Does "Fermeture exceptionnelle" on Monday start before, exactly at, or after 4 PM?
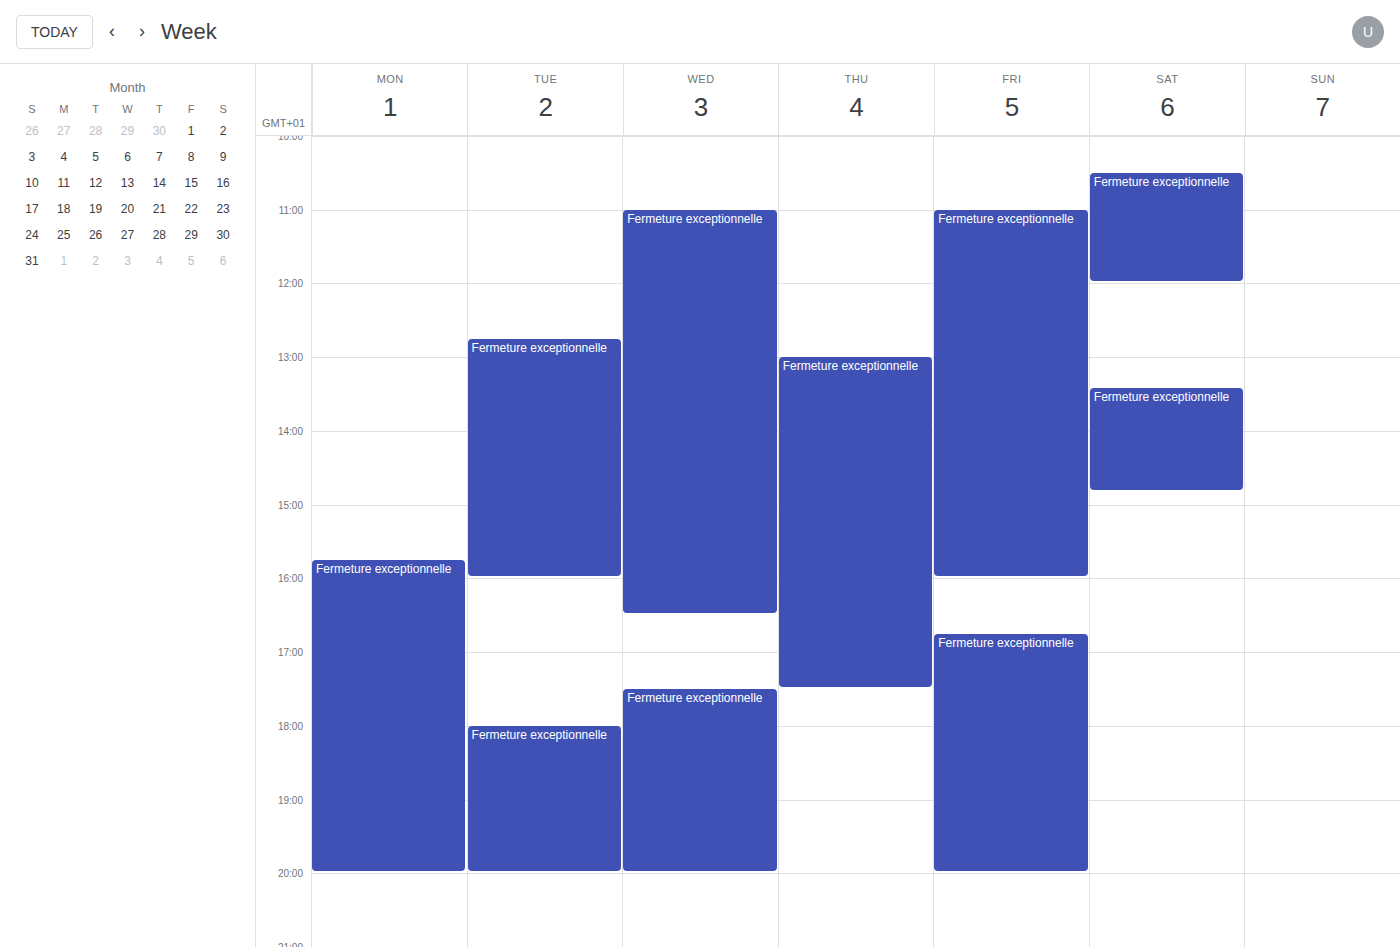
3:45 PM -- before 4 PM, 15 minutes above the 4 PM line.